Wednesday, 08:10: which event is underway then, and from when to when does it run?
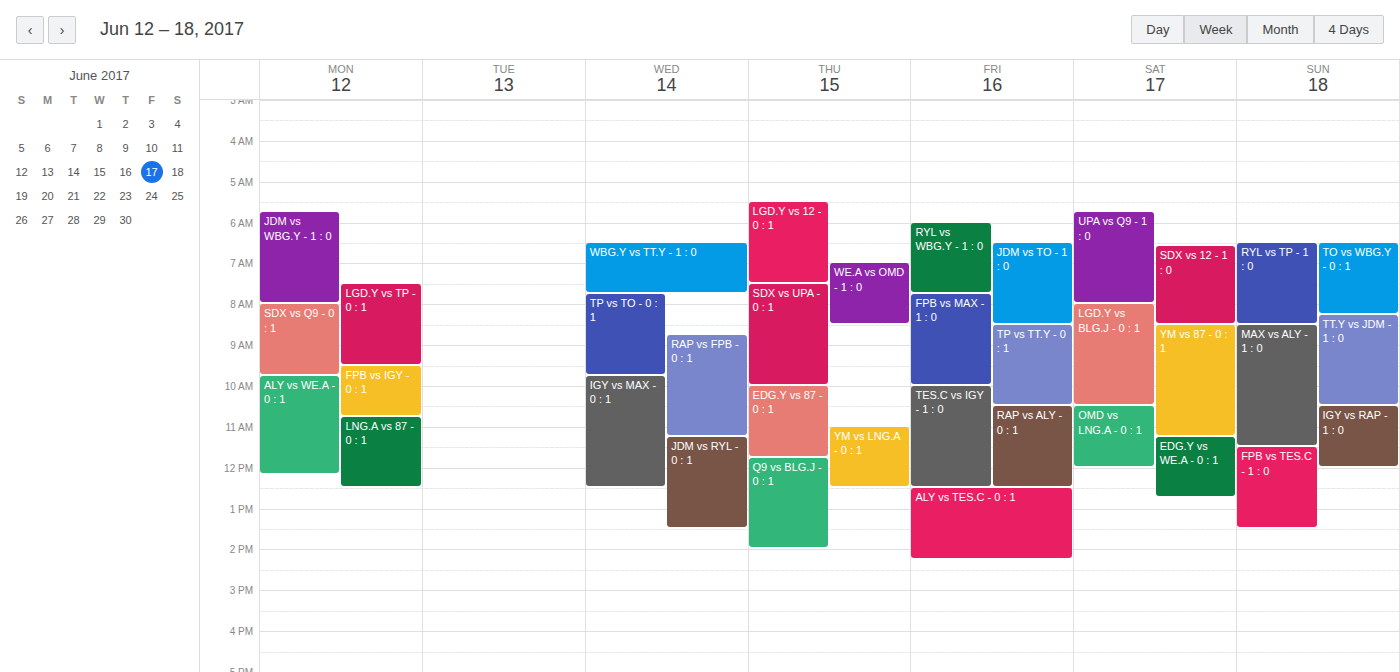
"TP vs TO - 0 : 1", 07:45 to 09:45